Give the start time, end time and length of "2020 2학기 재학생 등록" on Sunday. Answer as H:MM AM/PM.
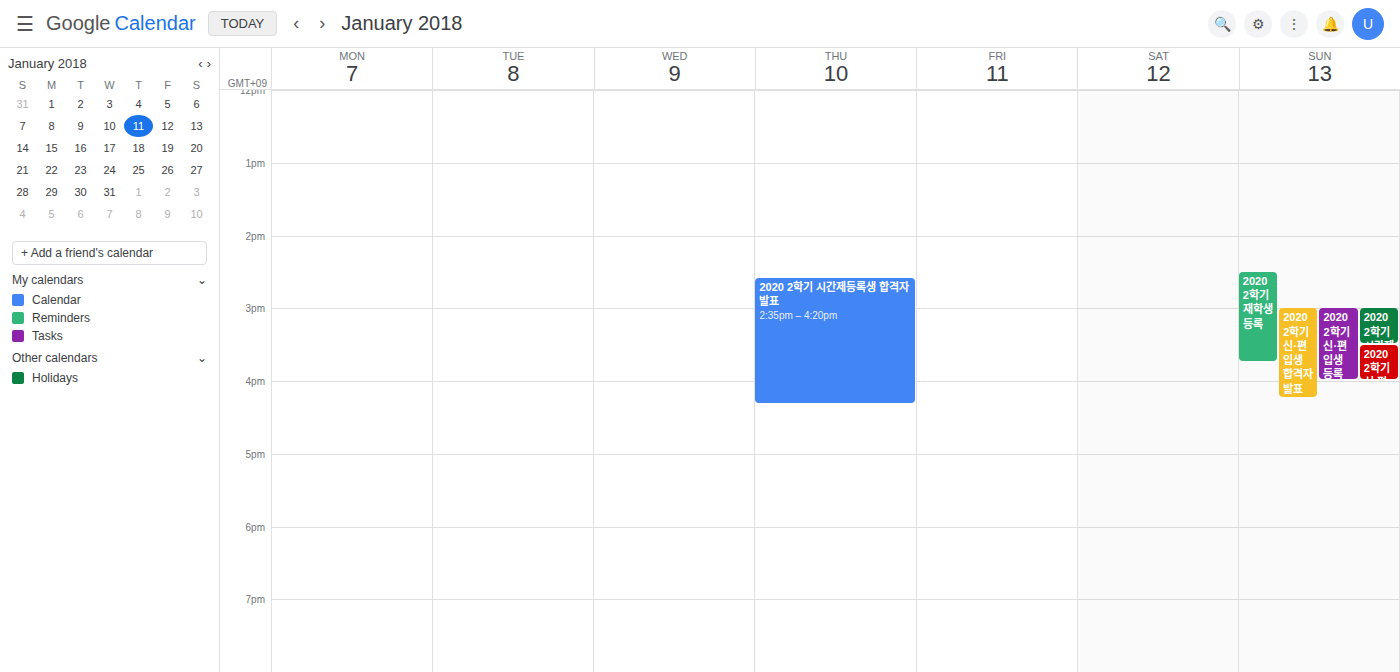
2:30 PM to 3:45 PM, 1 hour 15 minutes